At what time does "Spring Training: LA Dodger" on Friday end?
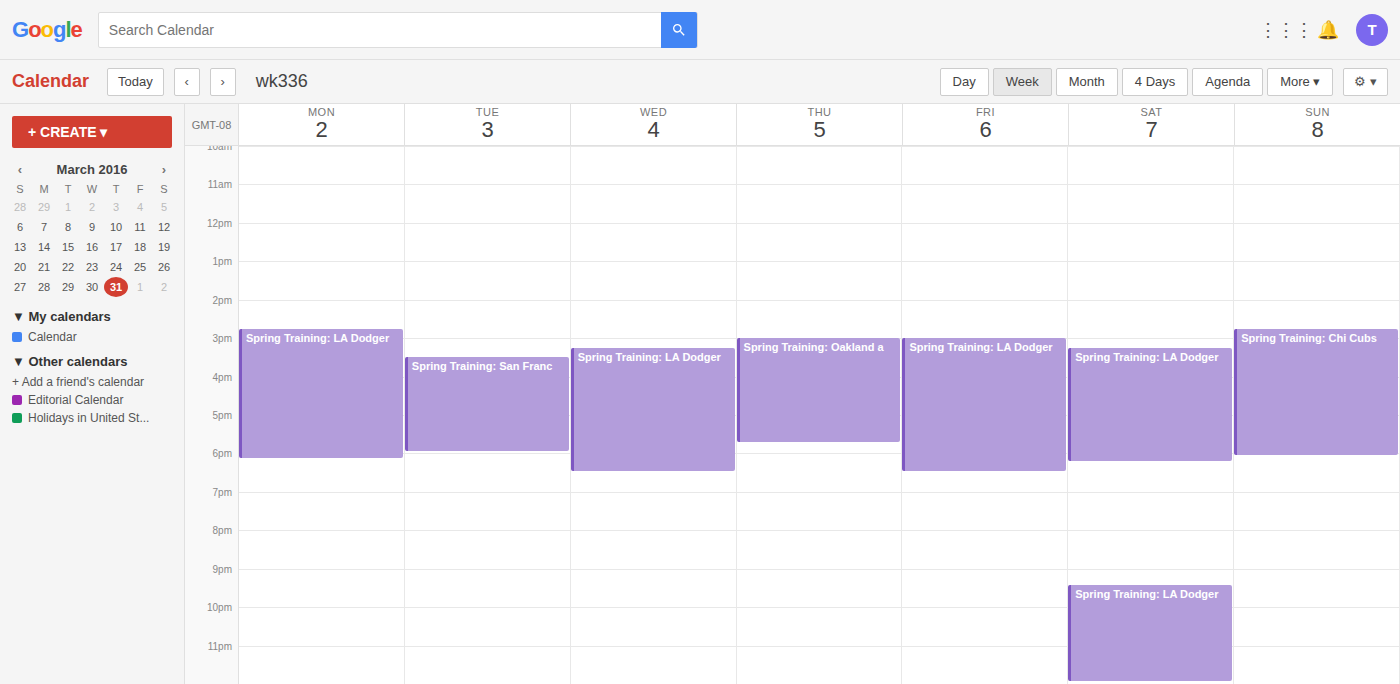
6:30 PM